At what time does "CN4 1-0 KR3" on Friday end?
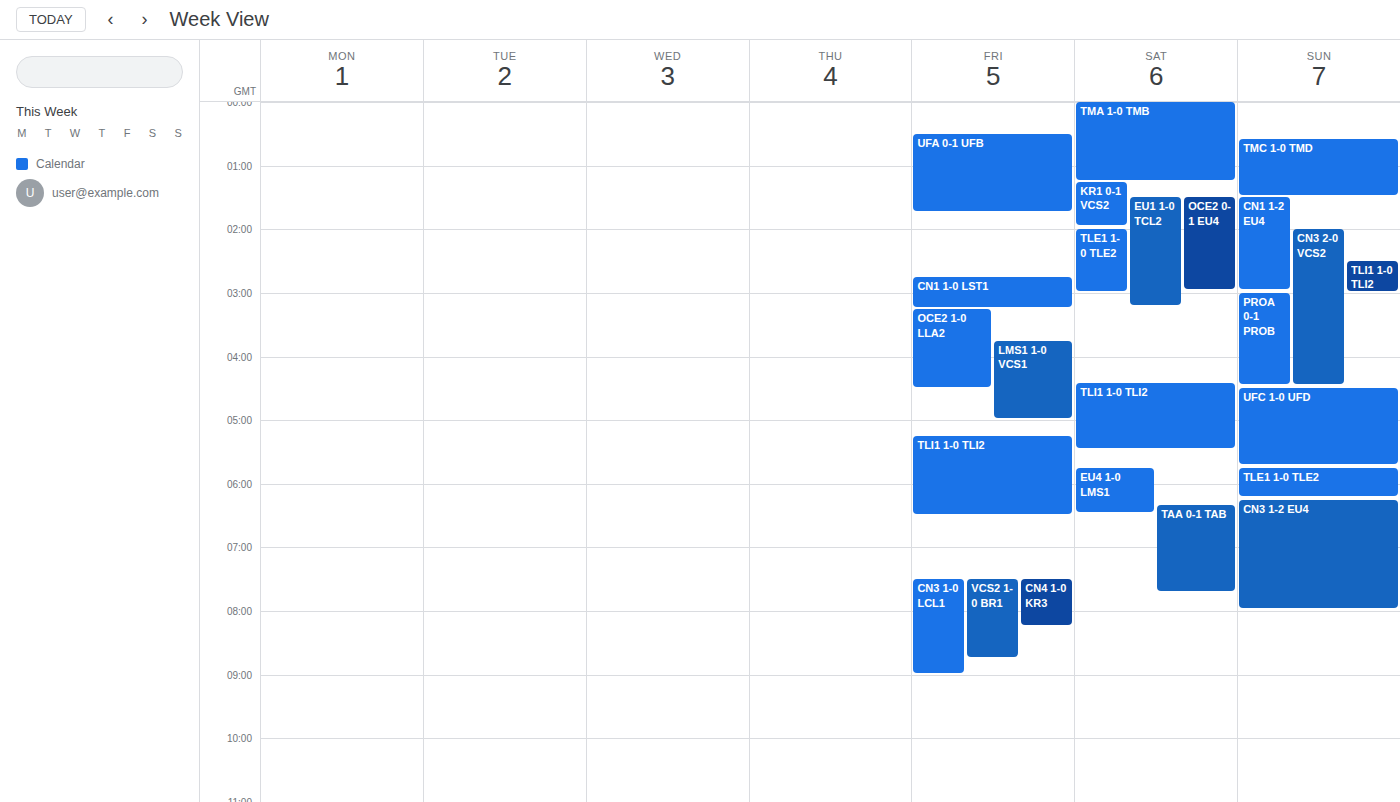
8:15 AM